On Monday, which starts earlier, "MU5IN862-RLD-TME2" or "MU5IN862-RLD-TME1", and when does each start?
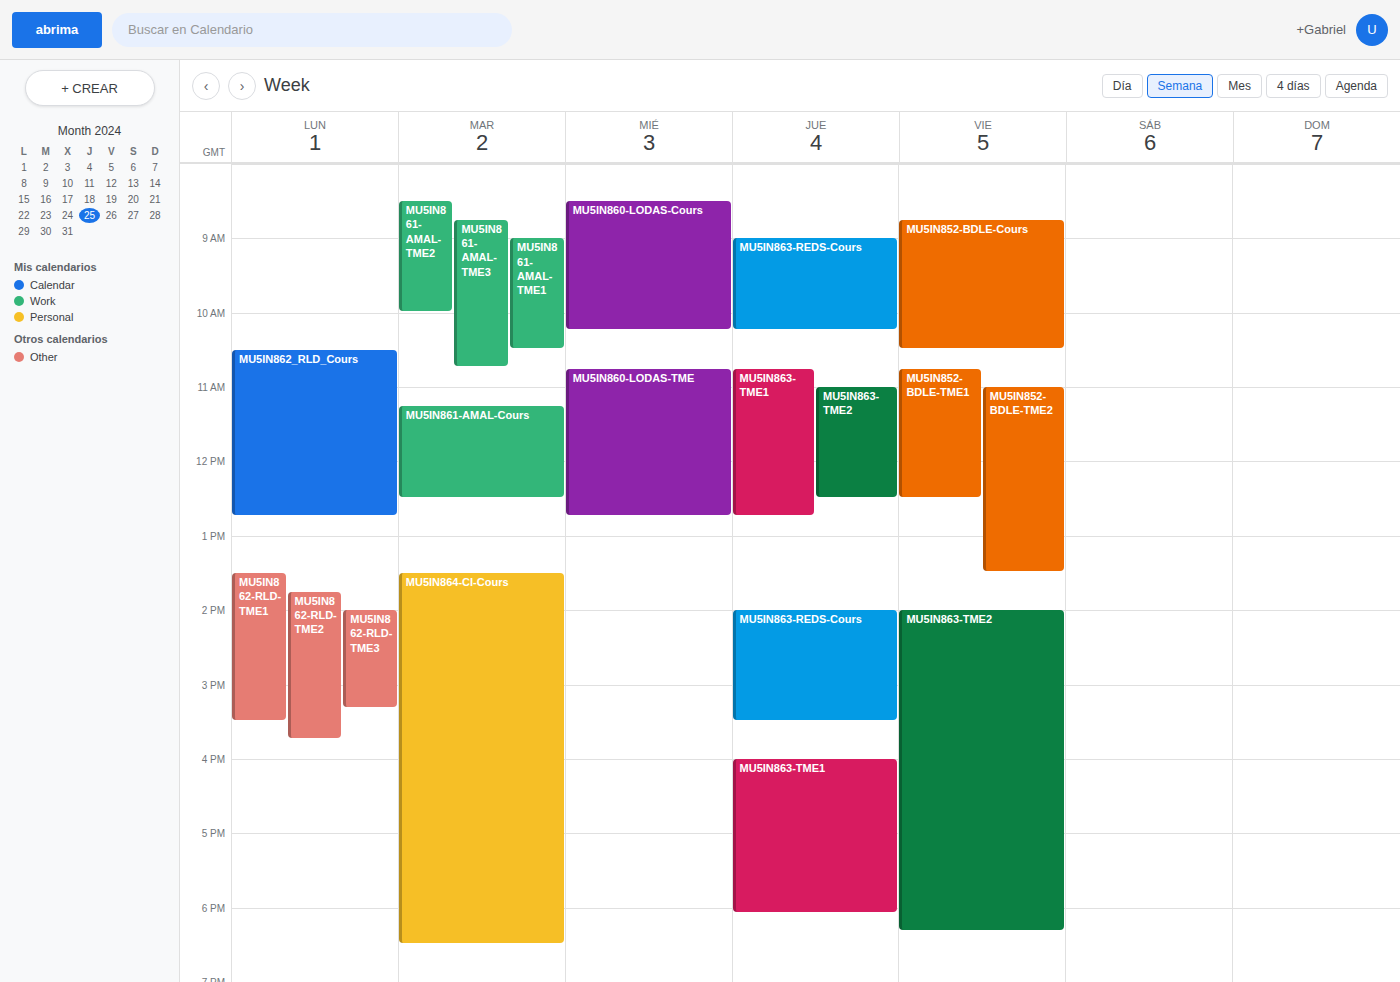
"MU5IN862-RLD-TME1" 1:30 PM; "MU5IN862-RLD-TME2" 1:45 PM.